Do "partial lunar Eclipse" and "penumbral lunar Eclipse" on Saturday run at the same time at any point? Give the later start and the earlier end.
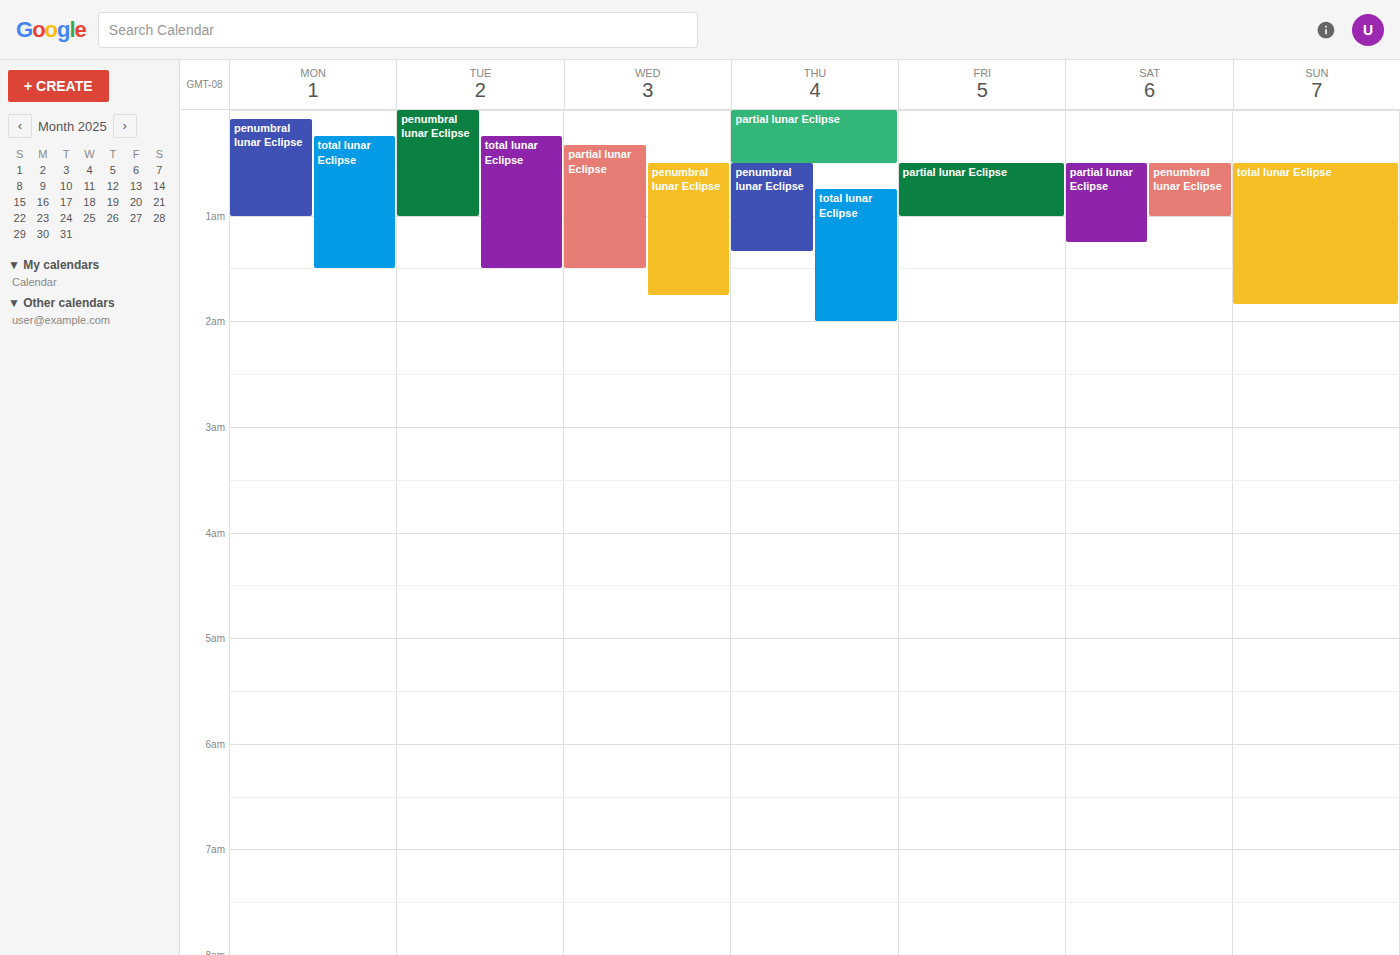
"partial lunar Eclipse" starts at 12:30 AM, before "penumbral lunar Eclipse" ends at 1:00 AM -- they overlap.